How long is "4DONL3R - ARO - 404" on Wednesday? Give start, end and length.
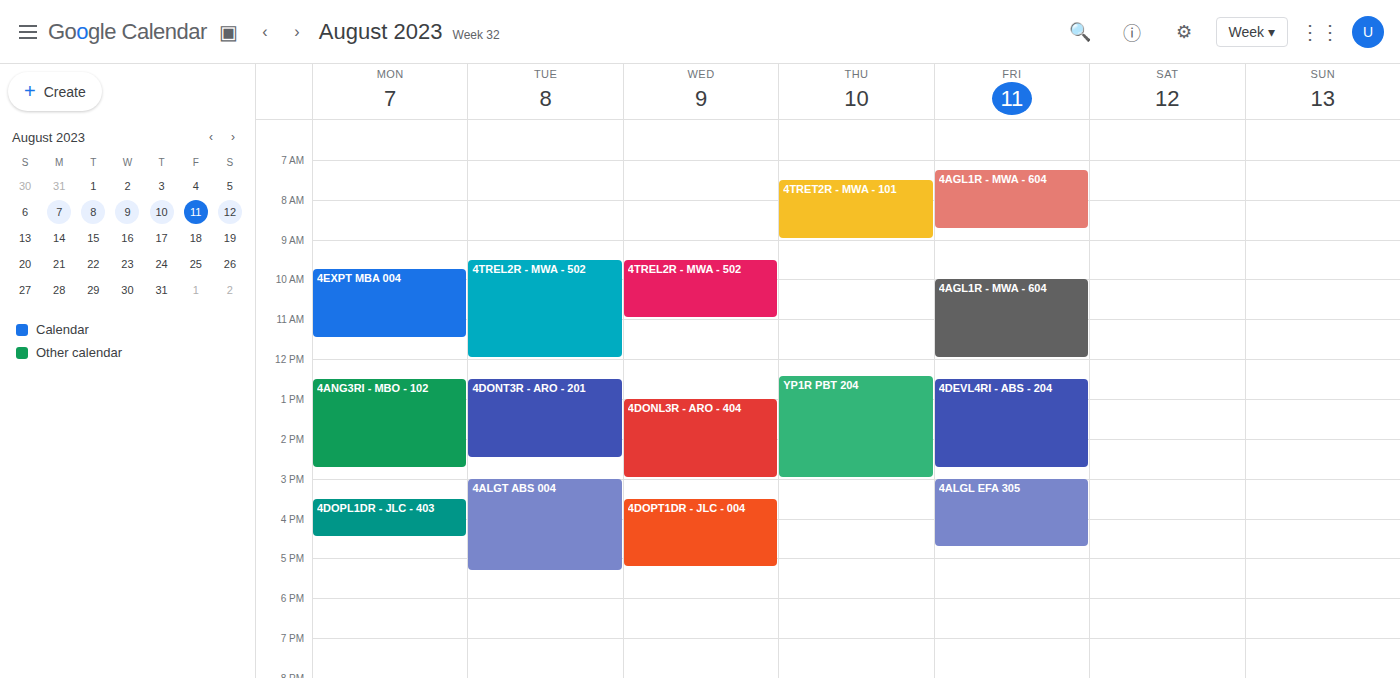
1:00 PM to 3:00 PM, 2 hours